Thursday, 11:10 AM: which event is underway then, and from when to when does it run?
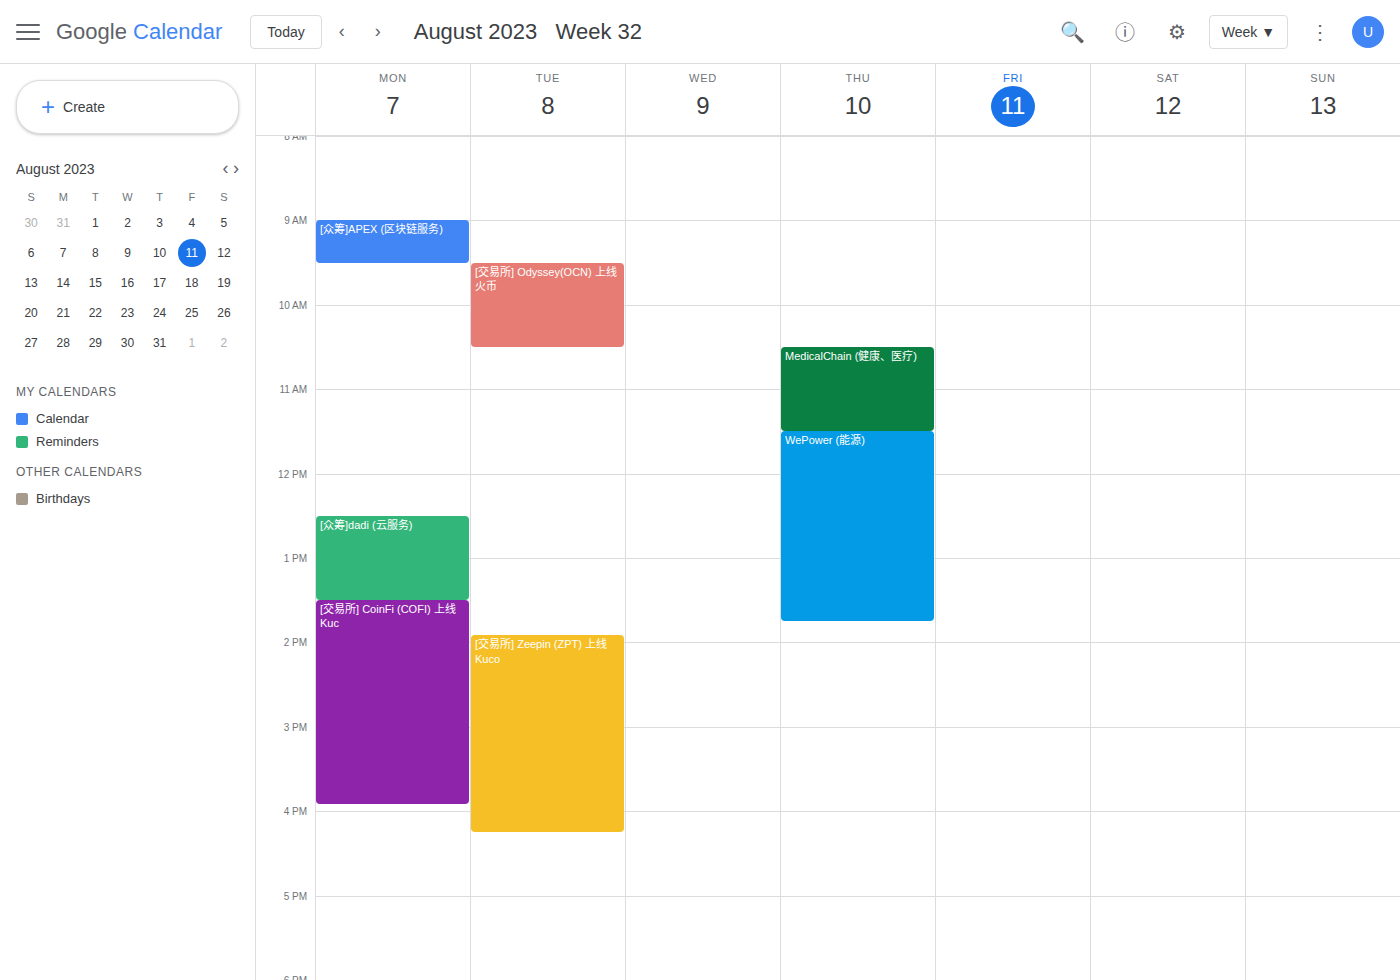
"MedicalChain (健康、医疗)", 10:30 AM to 11:30 AM